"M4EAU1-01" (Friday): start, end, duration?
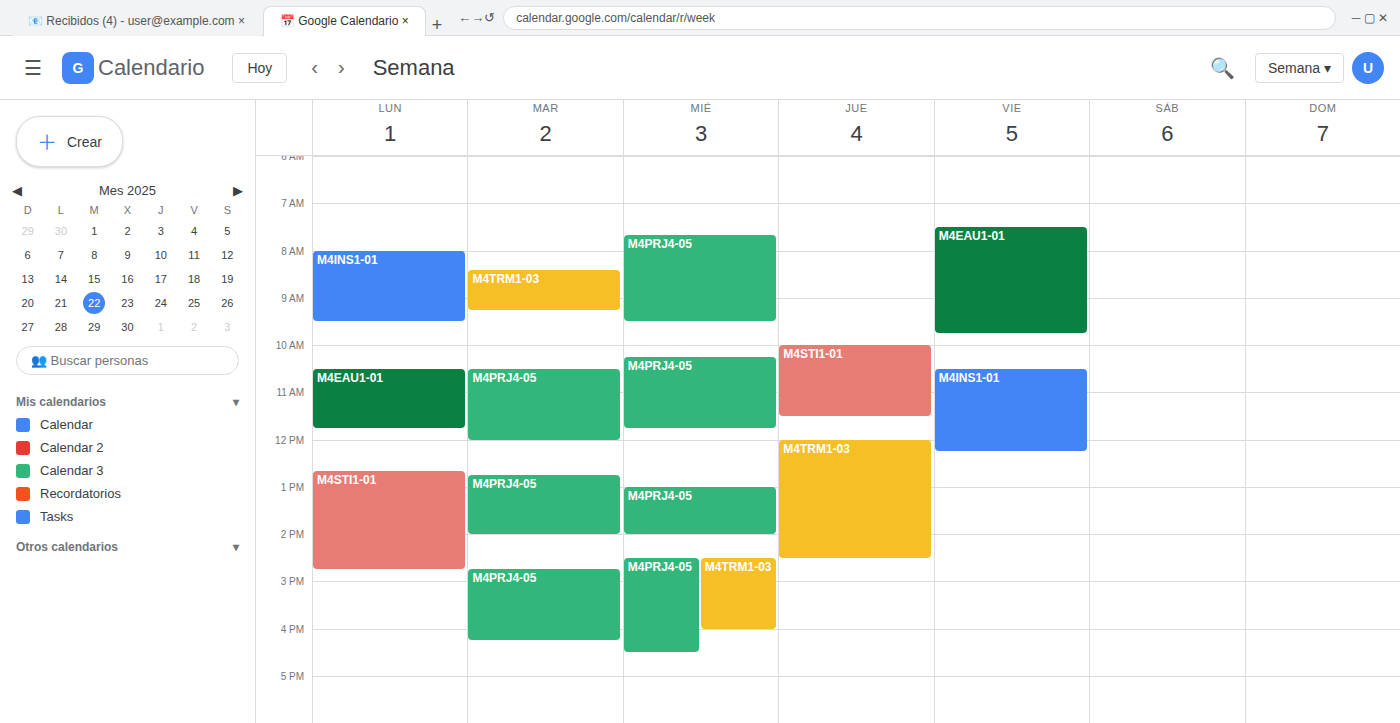
7:30 AM to 9:45 AM, 2 hours 15 minutes